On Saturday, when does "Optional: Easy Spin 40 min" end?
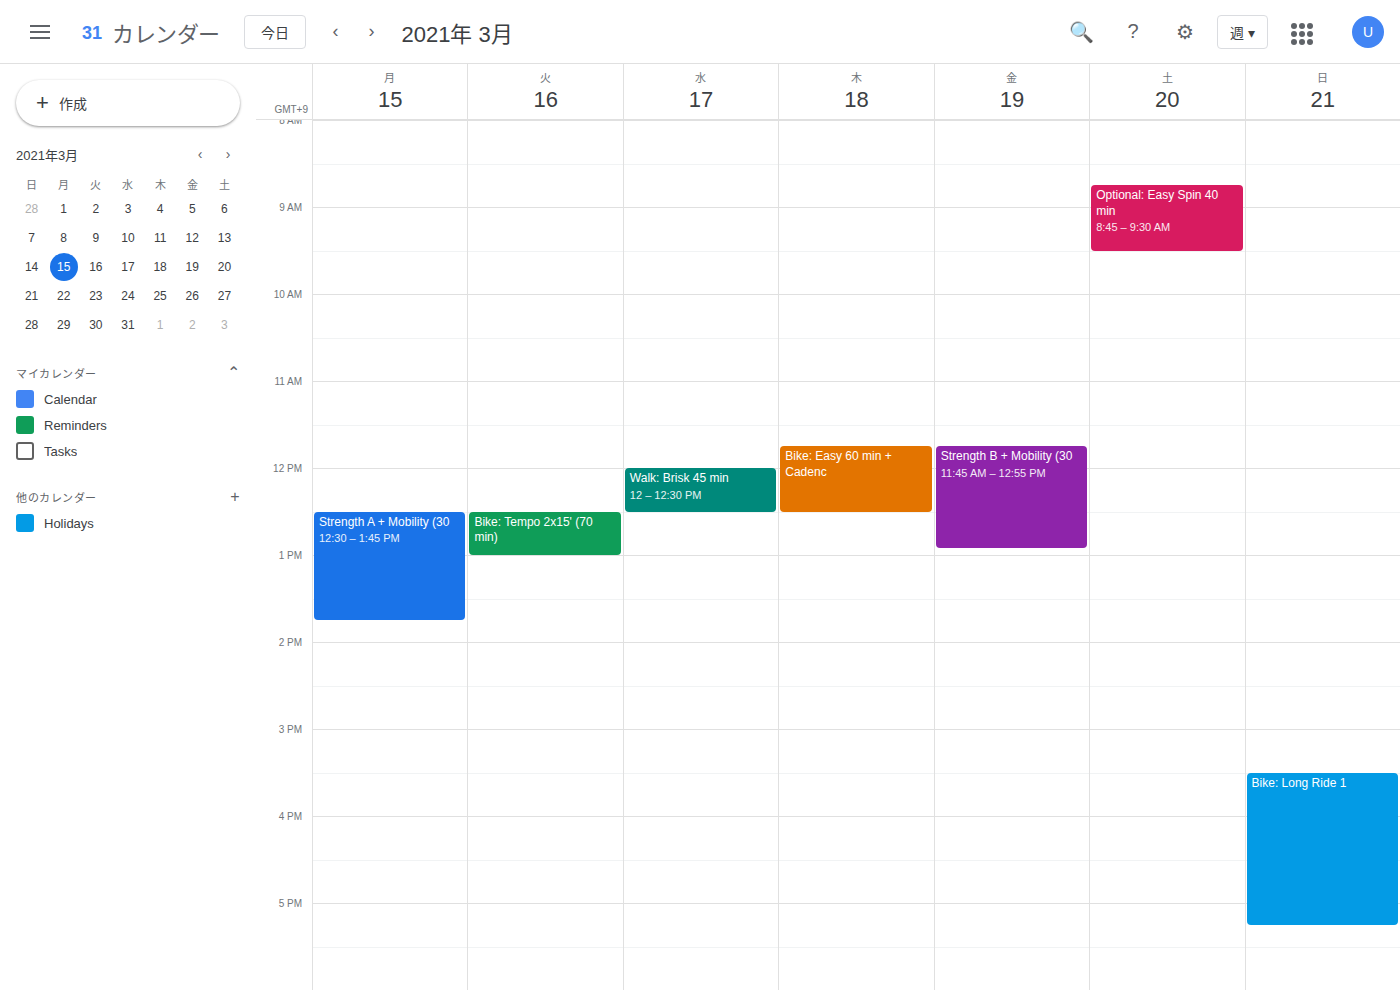
09:30